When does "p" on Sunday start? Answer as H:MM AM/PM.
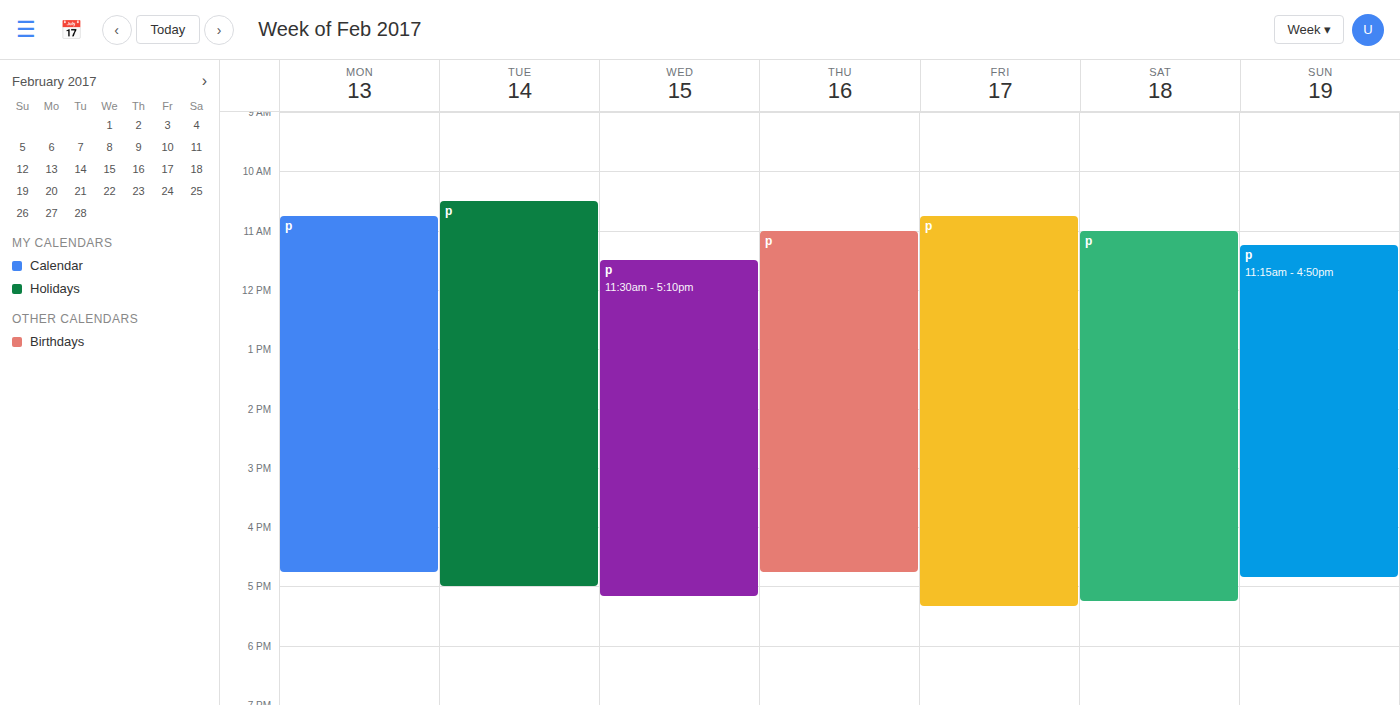
11:15 AM